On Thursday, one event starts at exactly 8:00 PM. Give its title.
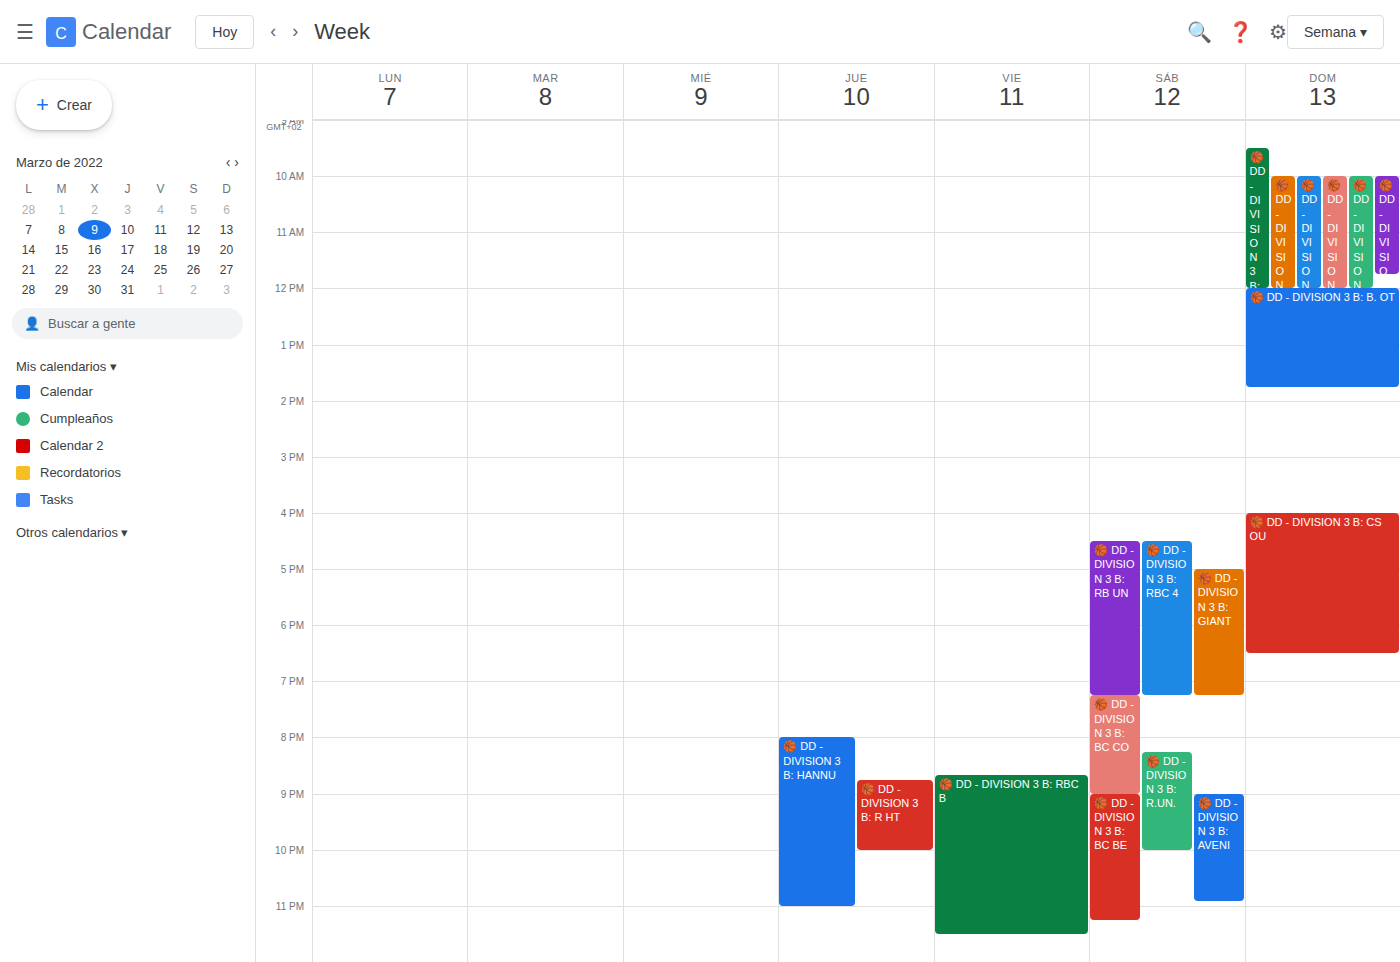
"🏀 DD - DIVISION 3 B: HANNU"